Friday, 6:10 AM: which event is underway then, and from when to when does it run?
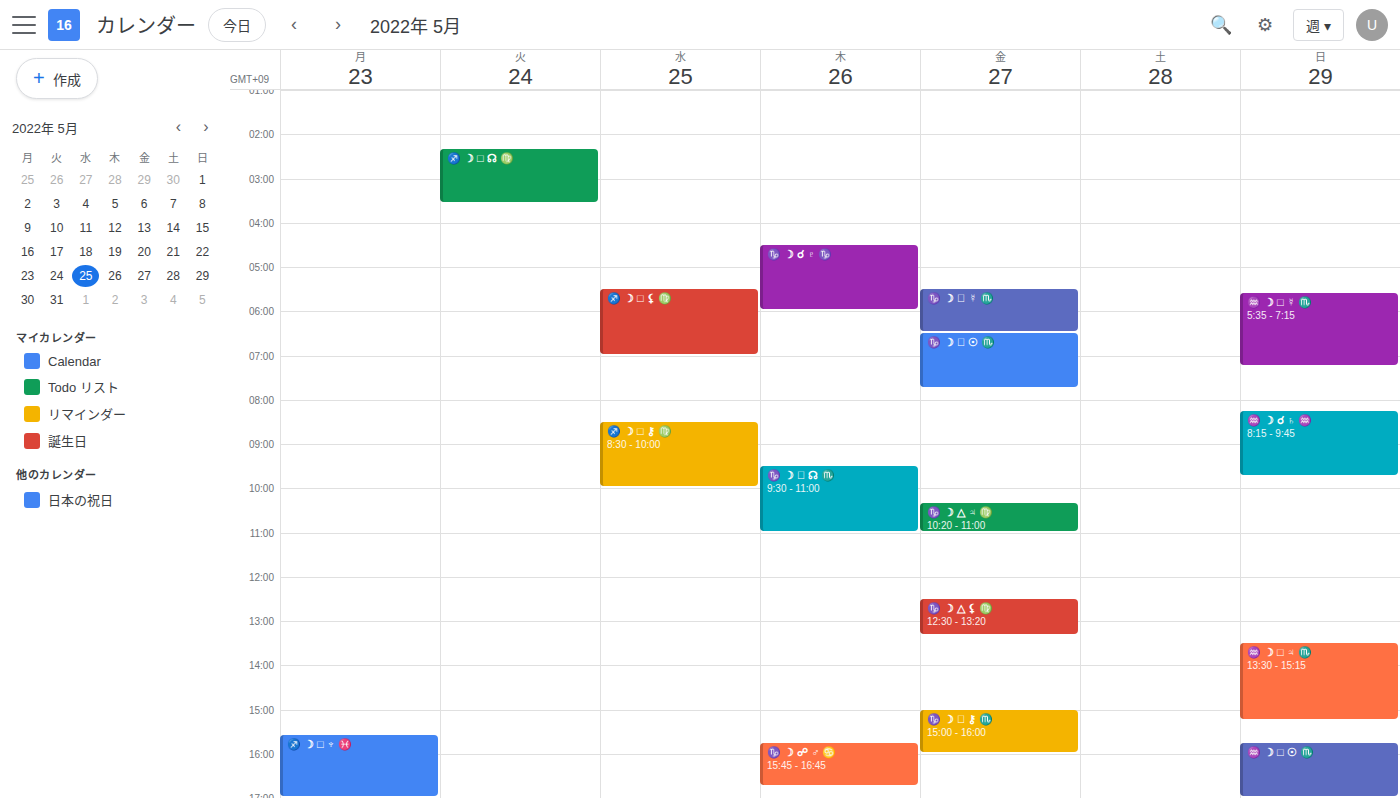
"♑️ ☽ ⚹ ☿ ♏️", 5:30 AM to 6:30 AM